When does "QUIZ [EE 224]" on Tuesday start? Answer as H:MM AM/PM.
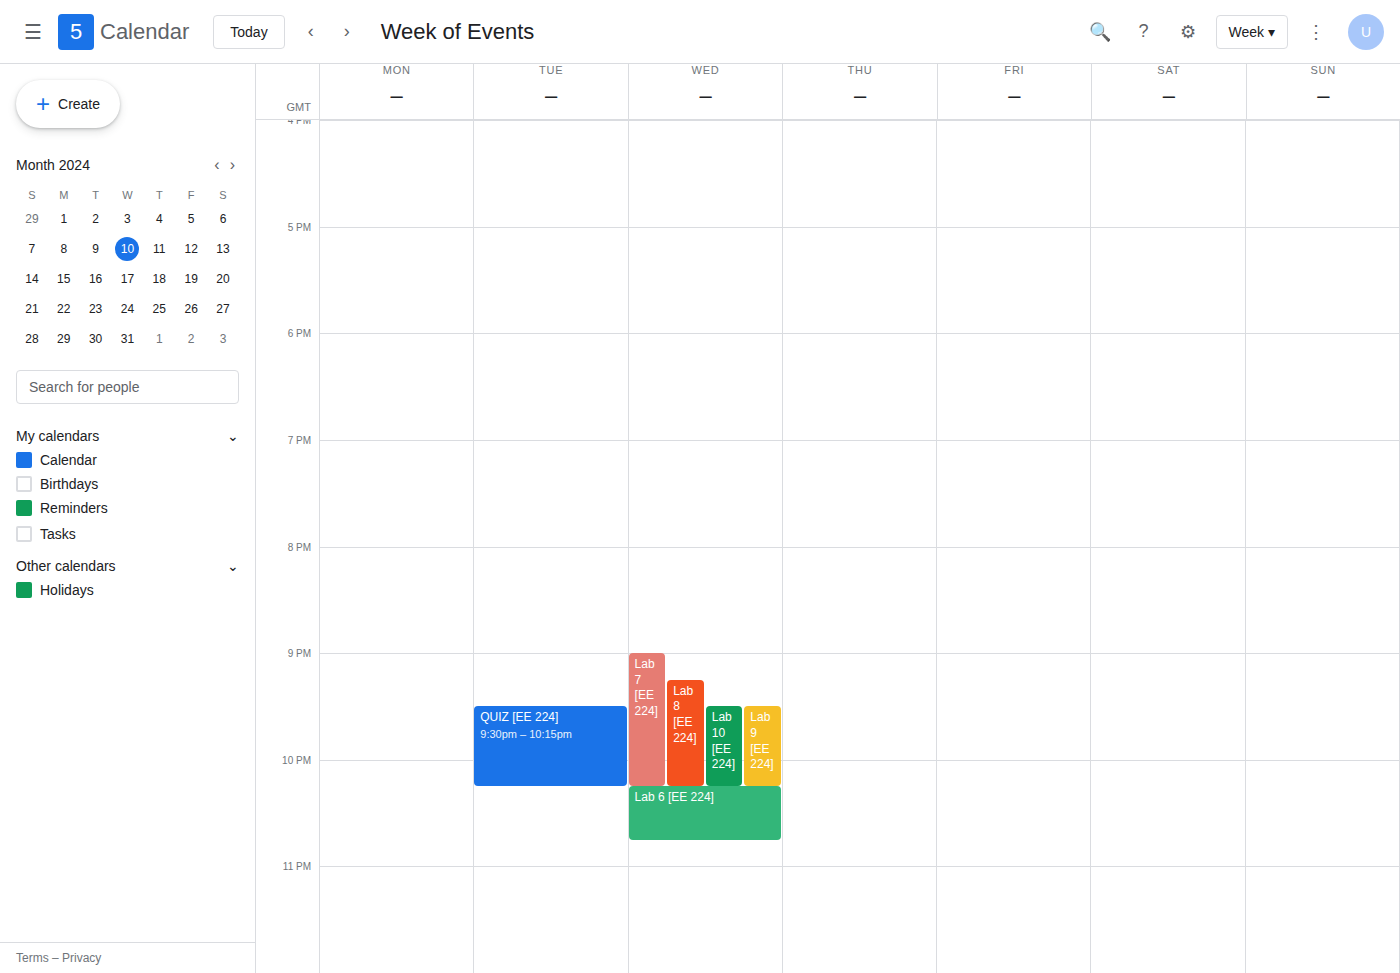
9:30 PM